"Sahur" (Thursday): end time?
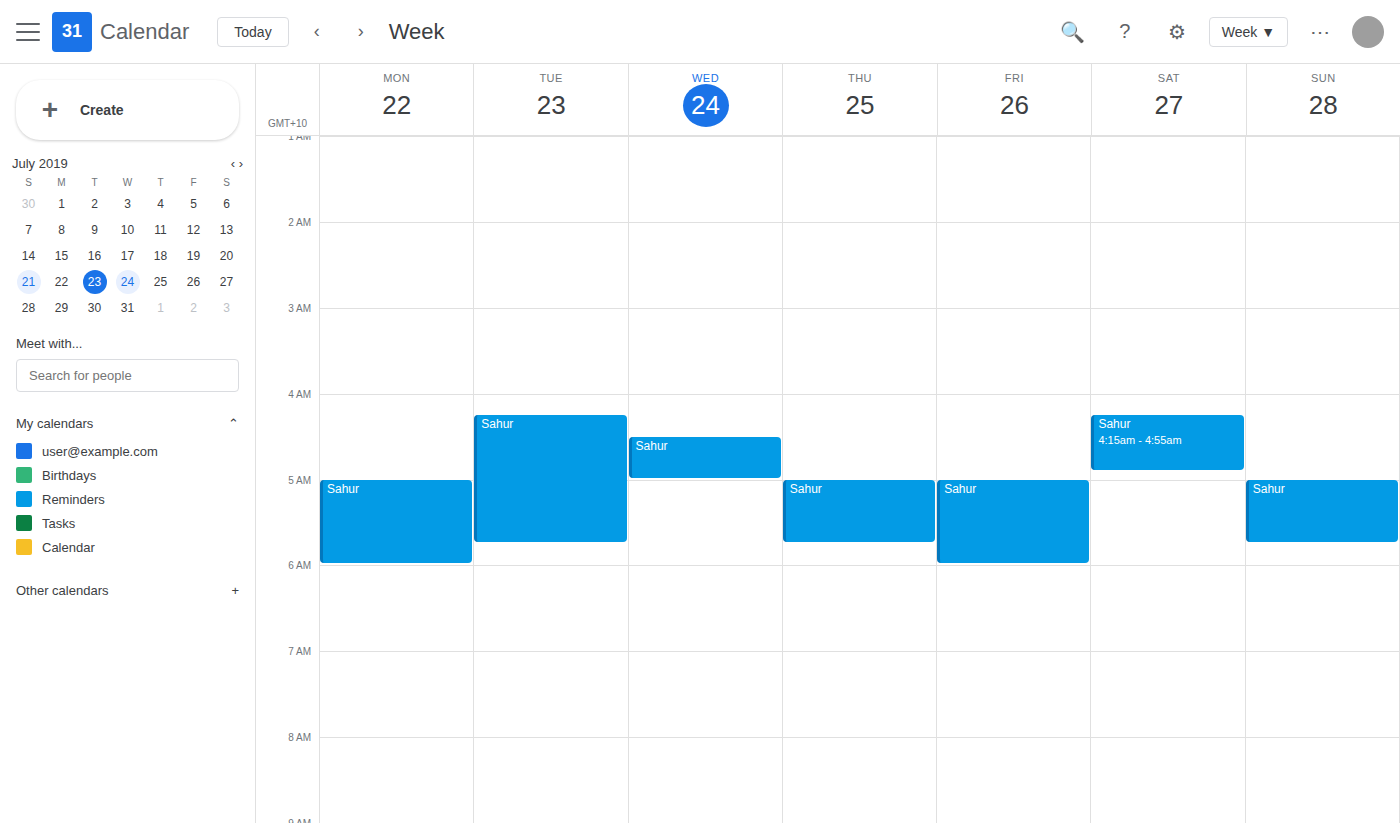
5:45 AM